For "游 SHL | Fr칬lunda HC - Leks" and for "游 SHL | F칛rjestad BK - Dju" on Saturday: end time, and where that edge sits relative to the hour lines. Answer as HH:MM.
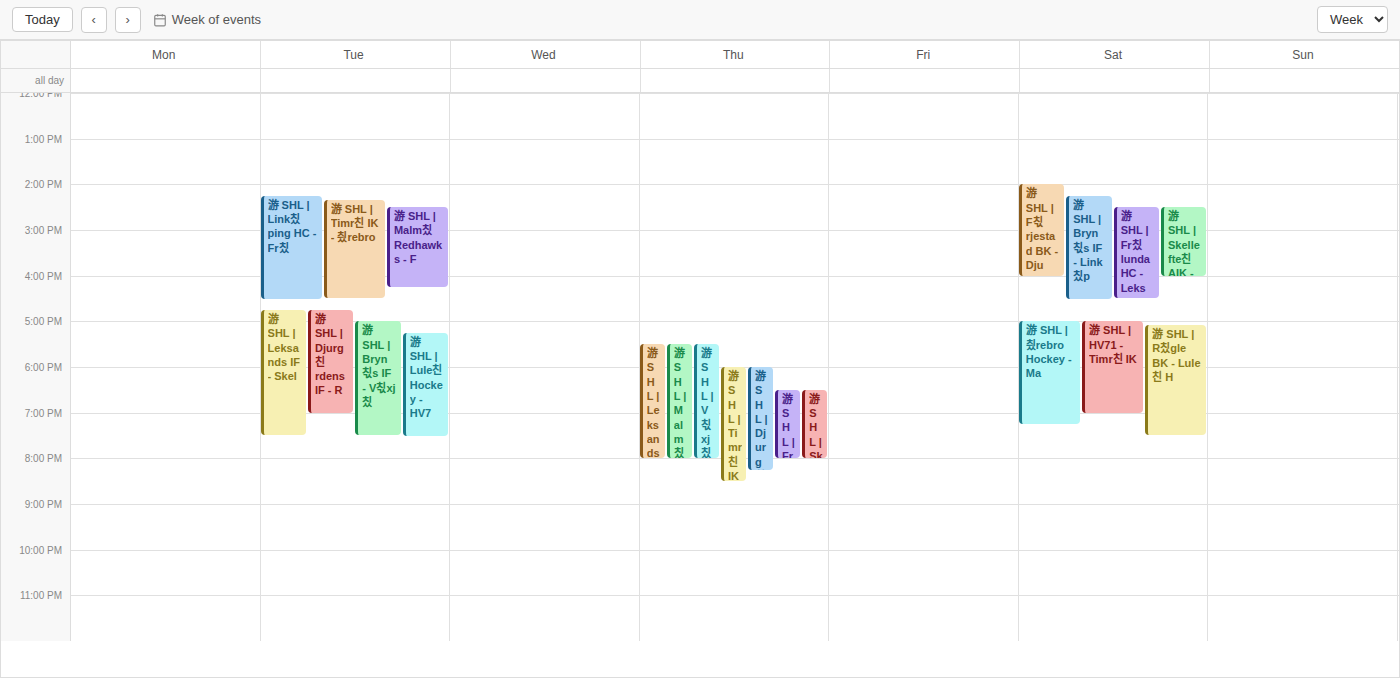
"游 SHL | Fr칬lunda HC - Leks": 16:30, halfway between the 16:00 and 17:00 lines. "游 SHL | F칛rjestad BK - Dju": 16:00, exactly on the 16:00 line.